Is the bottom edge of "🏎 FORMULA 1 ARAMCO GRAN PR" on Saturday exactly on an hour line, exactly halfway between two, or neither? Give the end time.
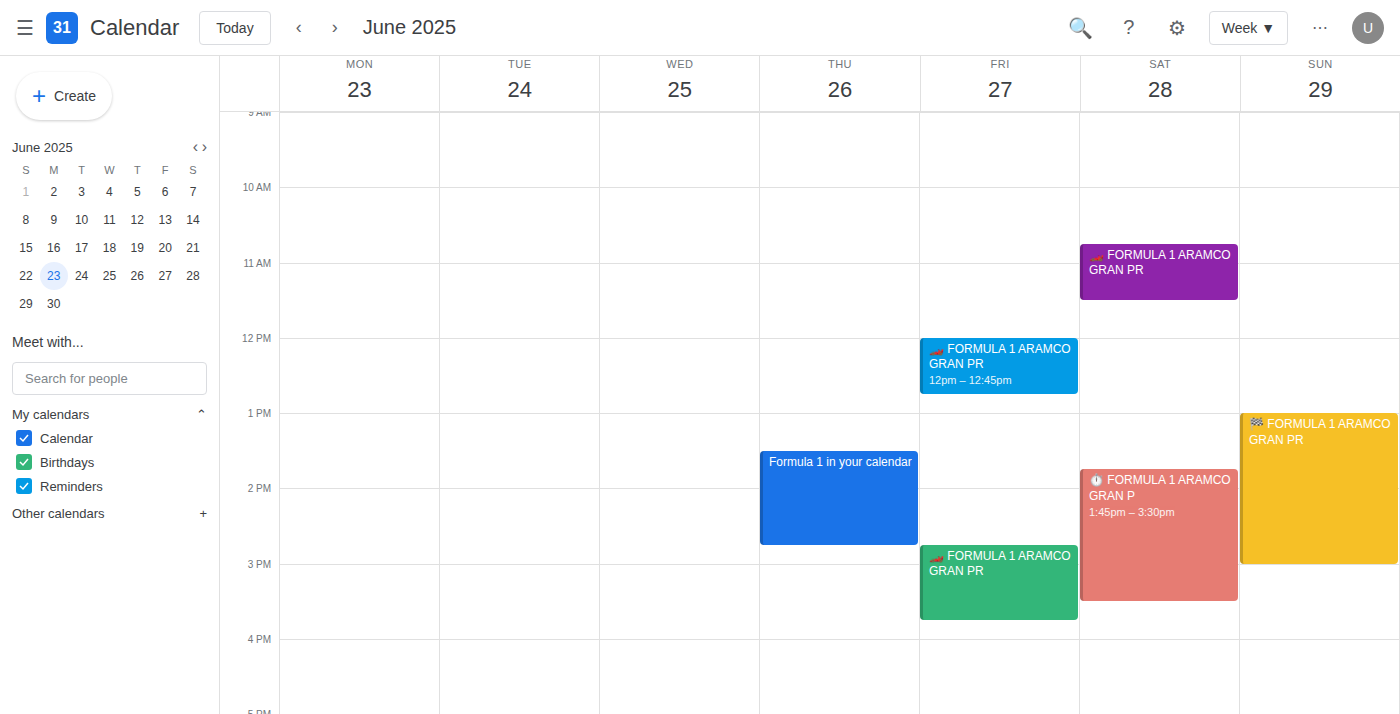
11:30 -- halfway between the 11:00 and 12:00 lines.